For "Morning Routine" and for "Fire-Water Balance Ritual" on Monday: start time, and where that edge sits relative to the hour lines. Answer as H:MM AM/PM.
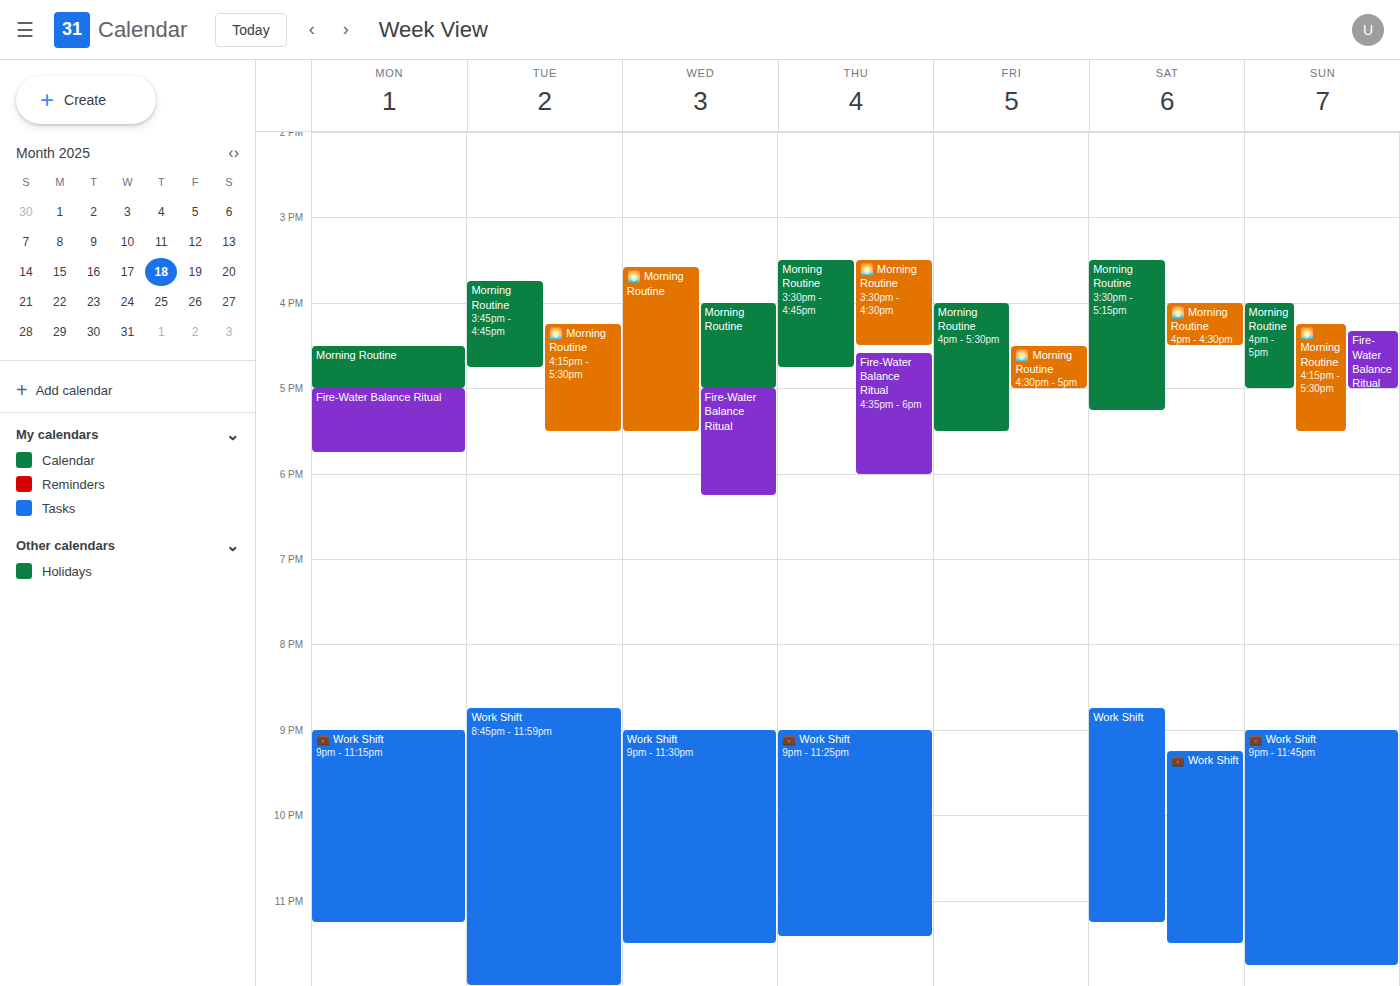
"Morning Routine": 4:30 PM, halfway between the 4 PM and 5 PM lines. "Fire-Water Balance Ritual": 5:00 PM, exactly on the 5 PM line.